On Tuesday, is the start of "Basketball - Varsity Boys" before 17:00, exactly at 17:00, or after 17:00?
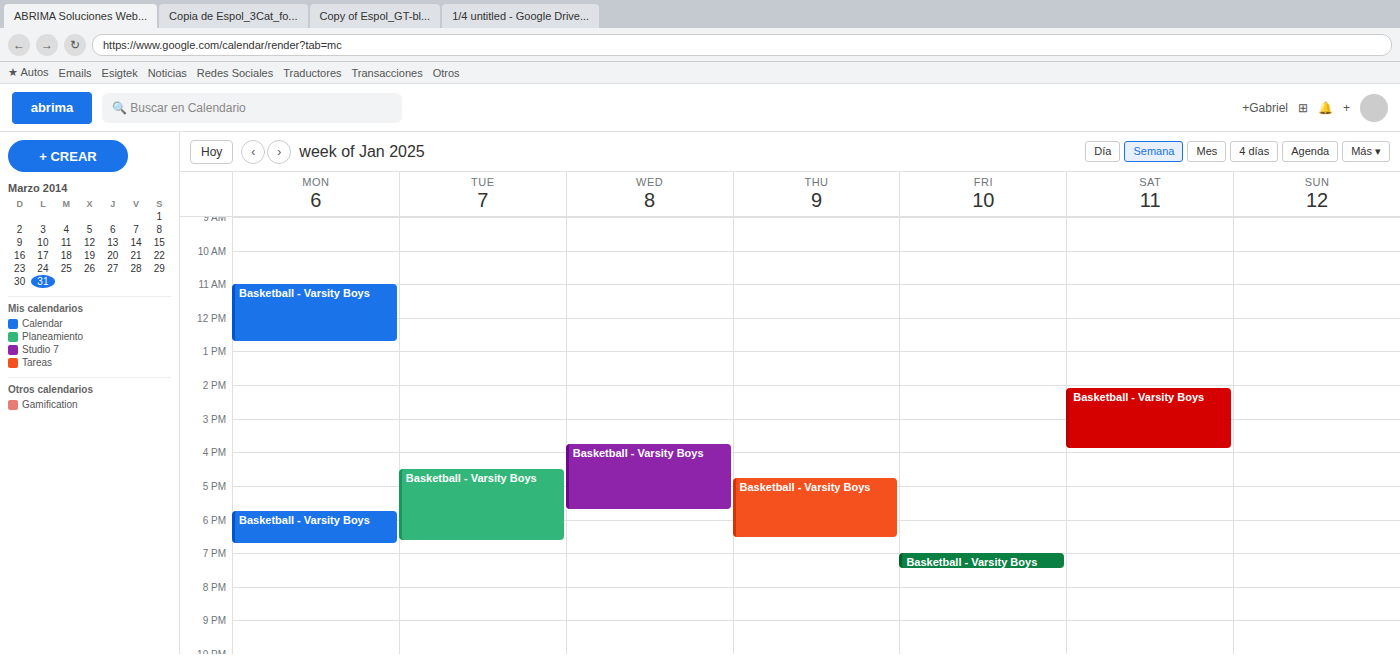
16:30 -- before 17:00, 30 minutes above the 17:00 line.